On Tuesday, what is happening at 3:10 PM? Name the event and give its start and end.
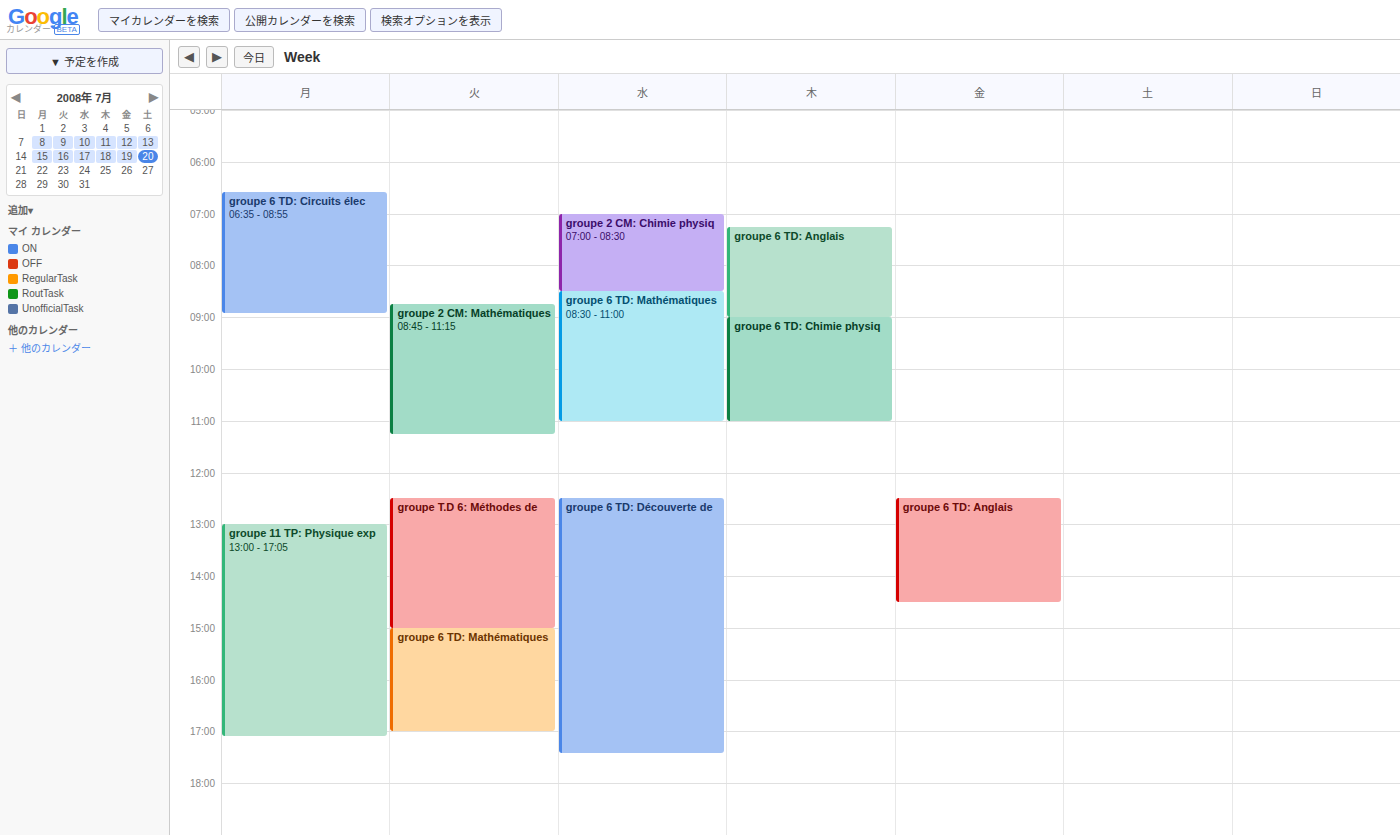
"groupe 6 TD: Mathématiques", 3:00 PM to 5:00 PM